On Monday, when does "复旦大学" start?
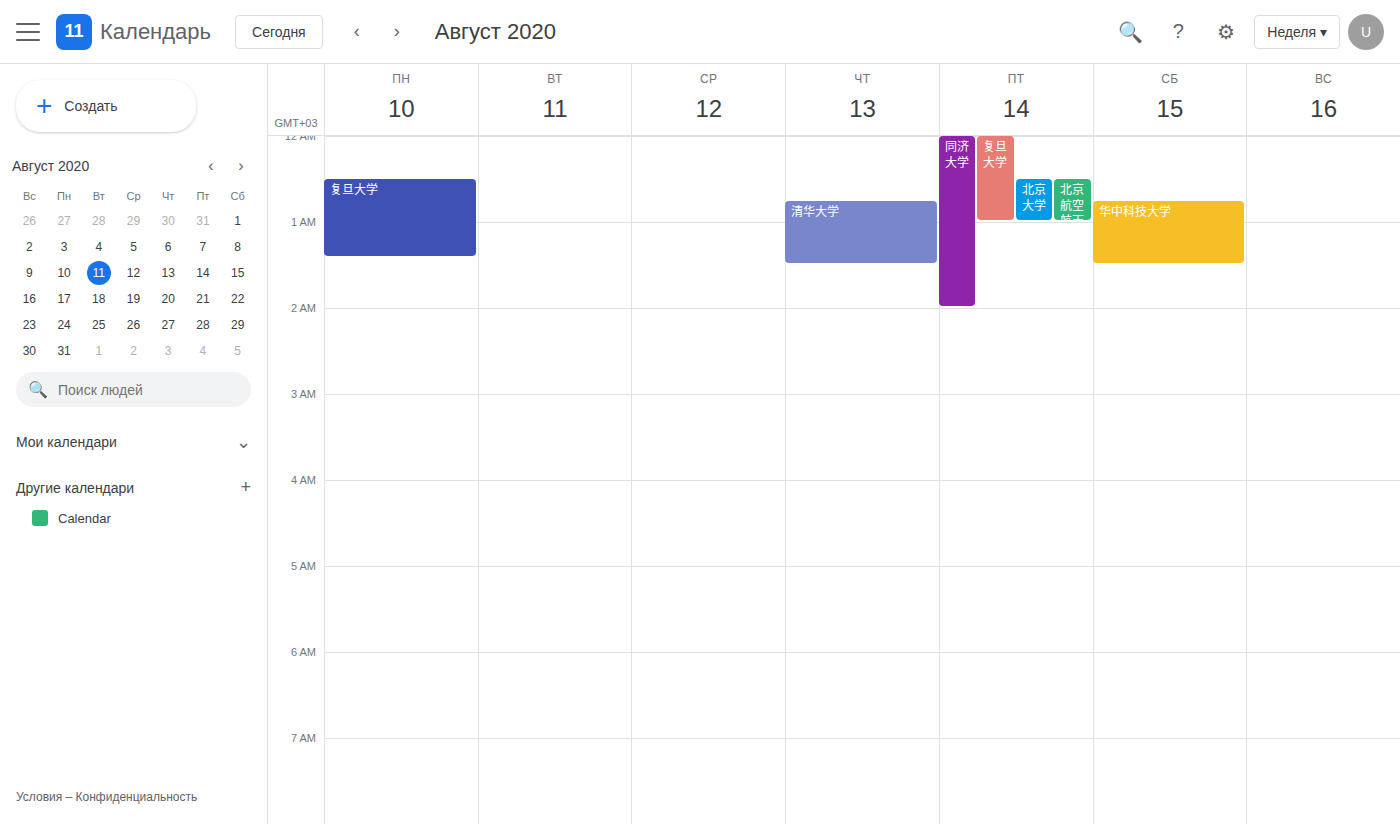
12:30 AM